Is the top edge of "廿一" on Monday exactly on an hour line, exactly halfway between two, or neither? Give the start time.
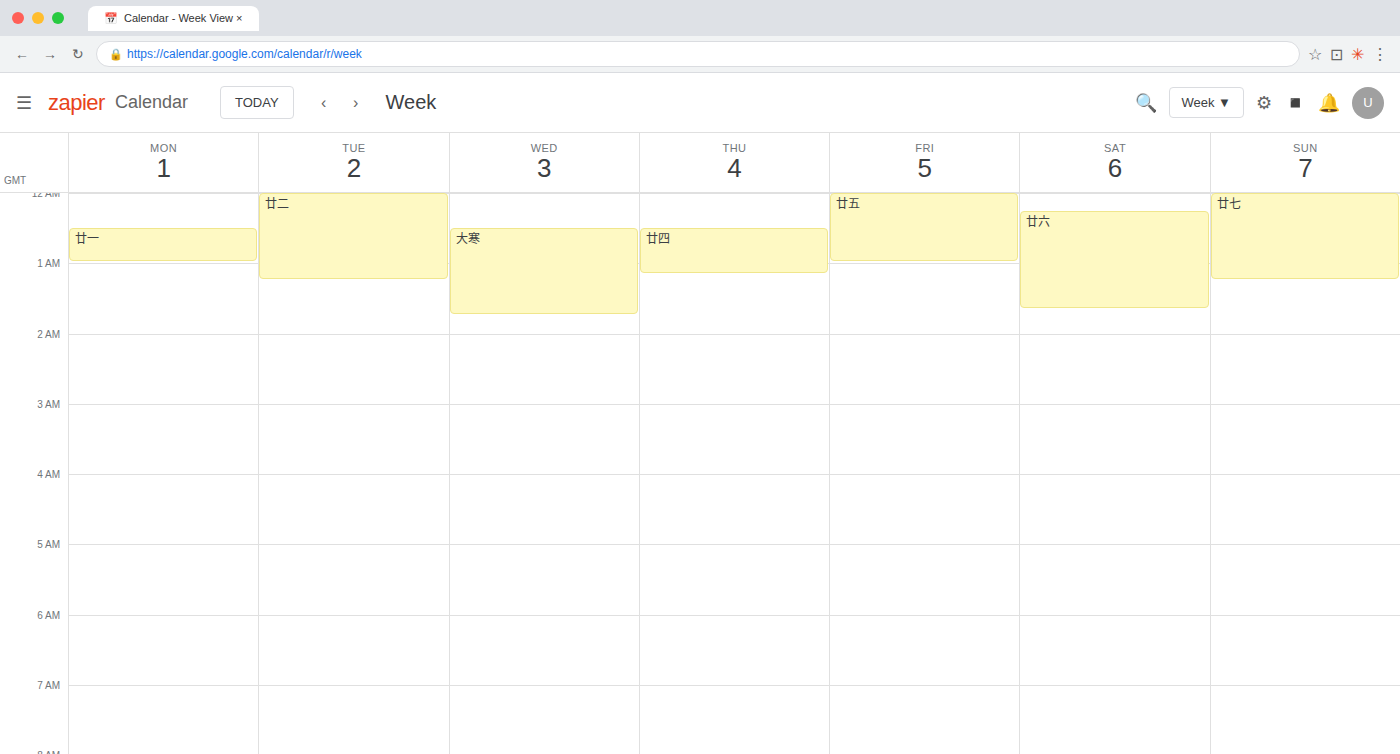
12:30 AM -- halfway between the 12 AM and 1 AM lines.